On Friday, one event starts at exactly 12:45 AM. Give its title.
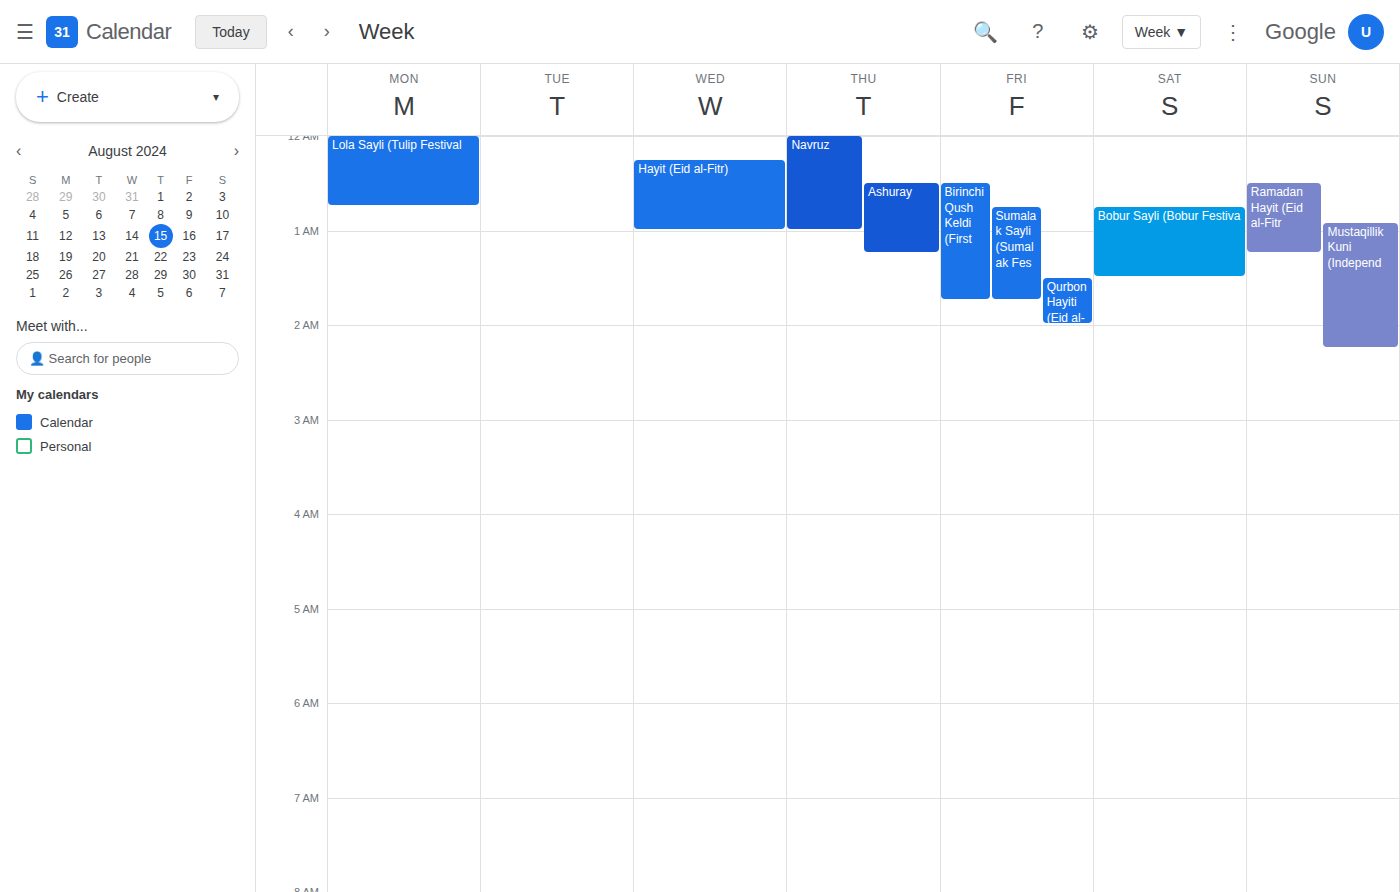
"Sumalak Sayli (Sumalak Fes"